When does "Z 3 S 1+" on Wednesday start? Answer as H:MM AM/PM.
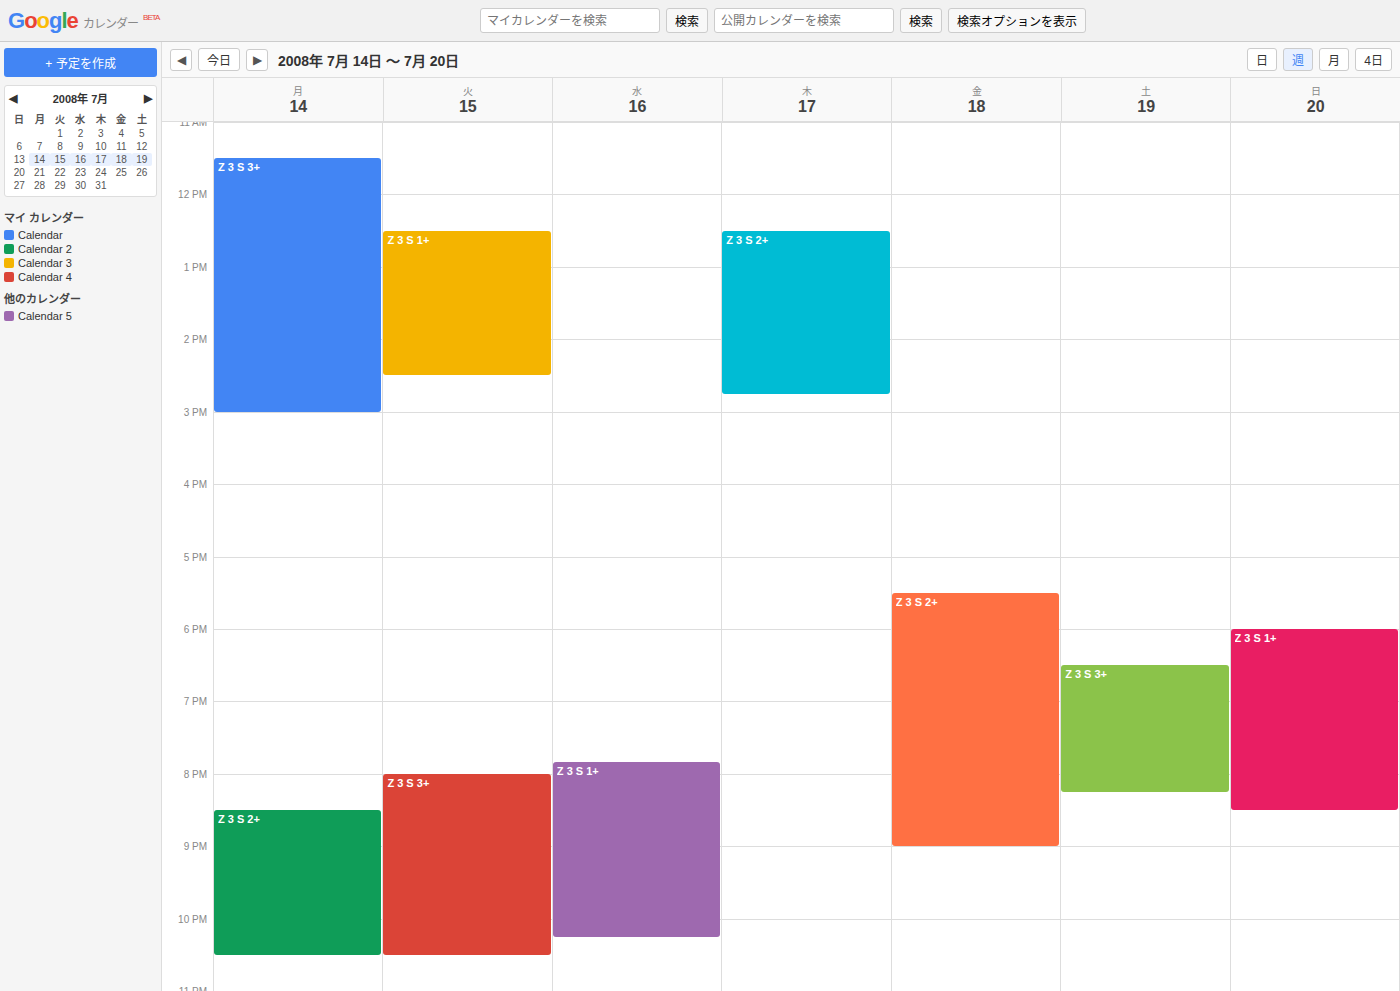
7:50 PM